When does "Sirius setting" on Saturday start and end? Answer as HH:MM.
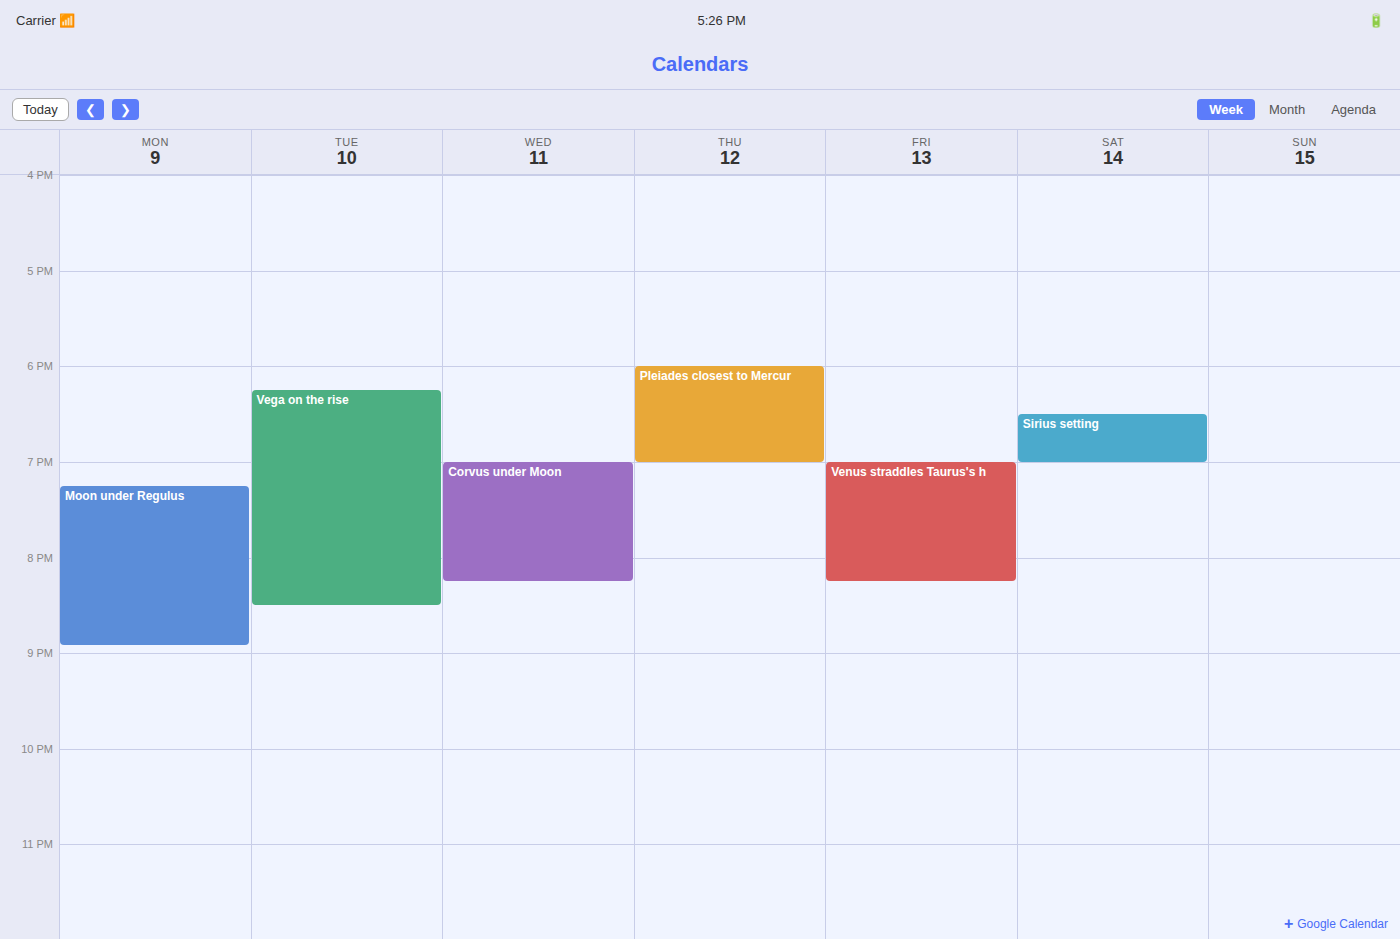
18:30 to 19:00